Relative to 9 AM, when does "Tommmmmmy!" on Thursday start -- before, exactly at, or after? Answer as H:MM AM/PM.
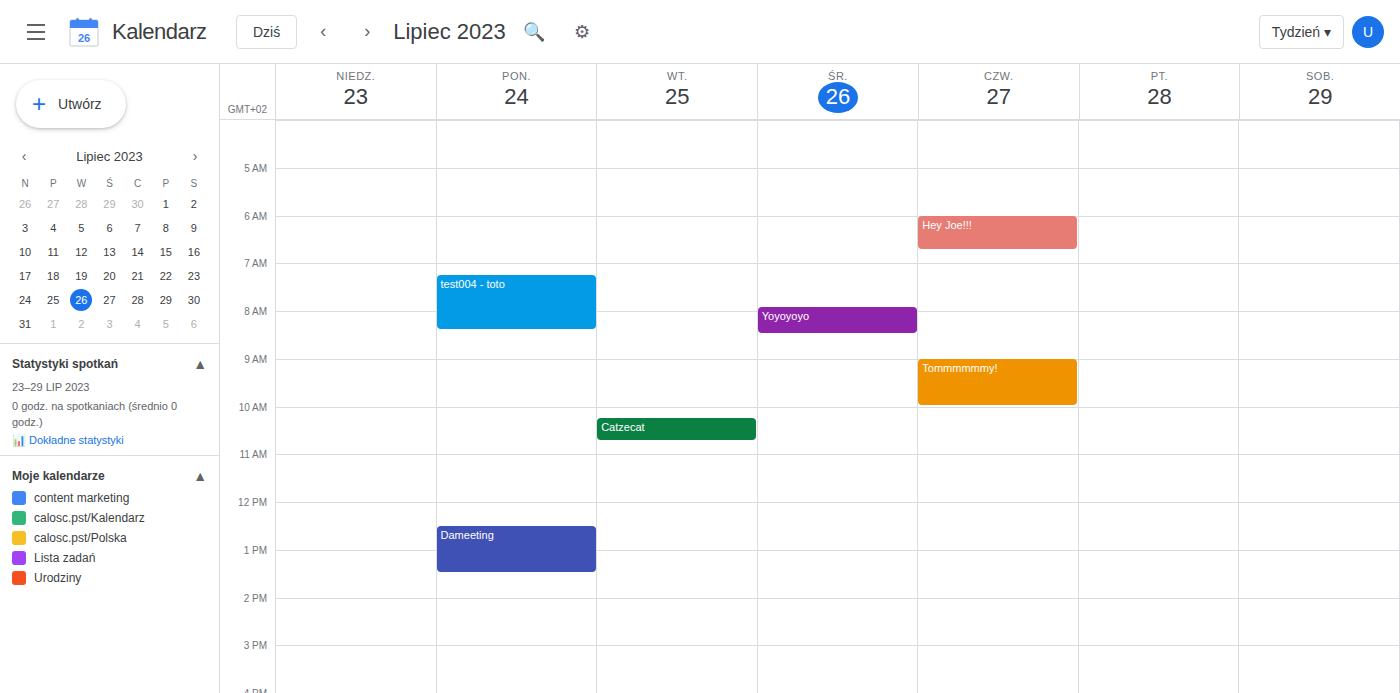
9:00 AM -- exactly at 9 AM, on the 9 AM line.